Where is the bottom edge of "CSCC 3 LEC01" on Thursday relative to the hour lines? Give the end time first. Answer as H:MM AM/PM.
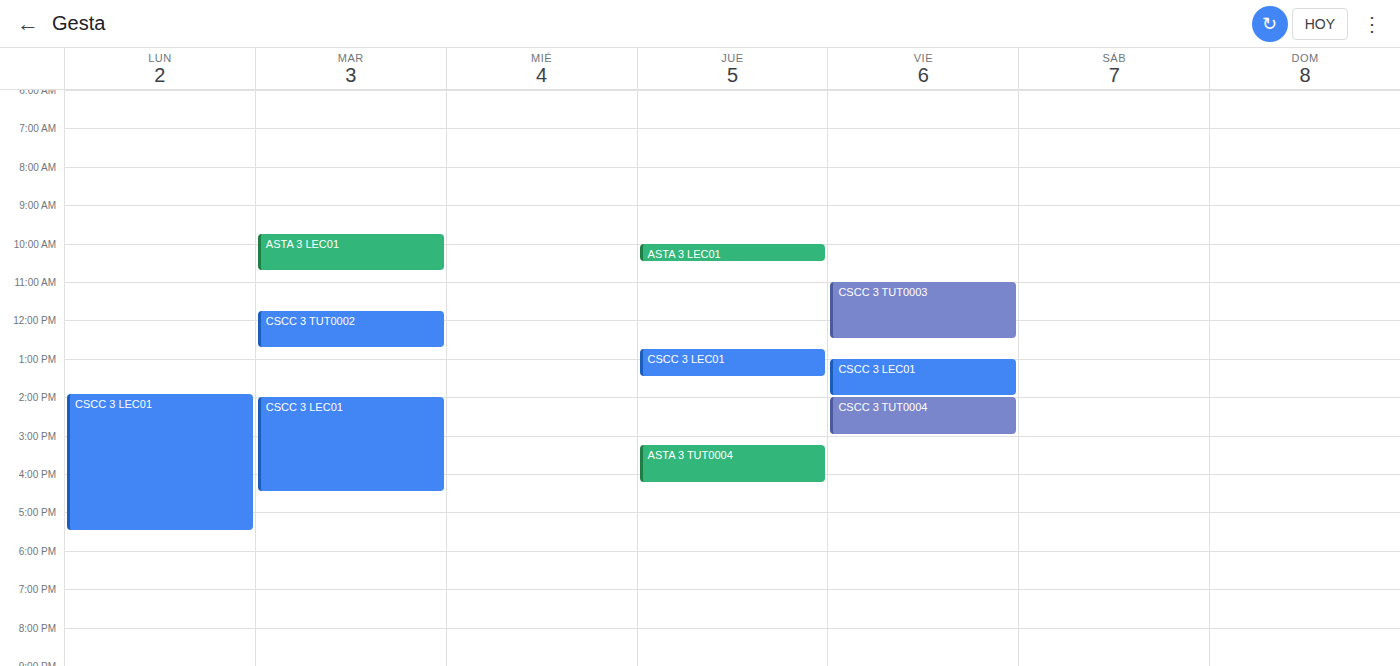
1:30 PM -- halfway between the 1 PM and 2 PM lines.